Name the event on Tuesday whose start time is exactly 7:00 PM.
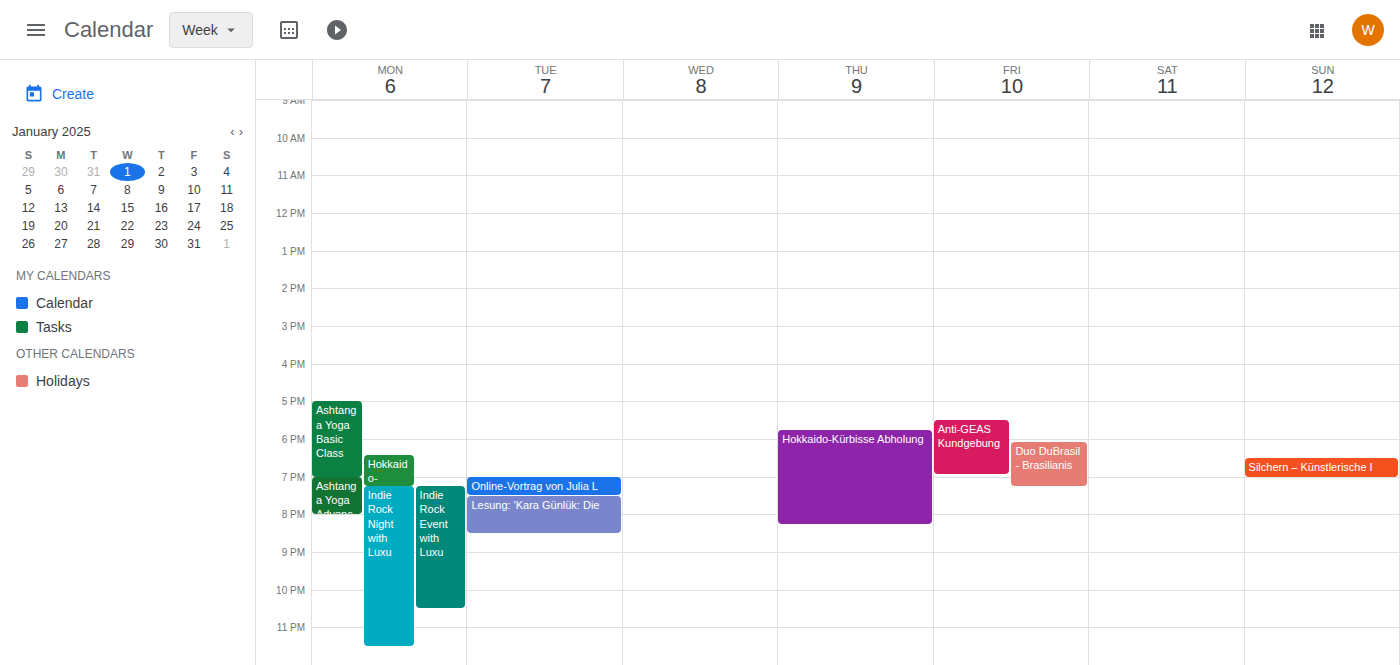
"Online-Vortrag von Julia L"